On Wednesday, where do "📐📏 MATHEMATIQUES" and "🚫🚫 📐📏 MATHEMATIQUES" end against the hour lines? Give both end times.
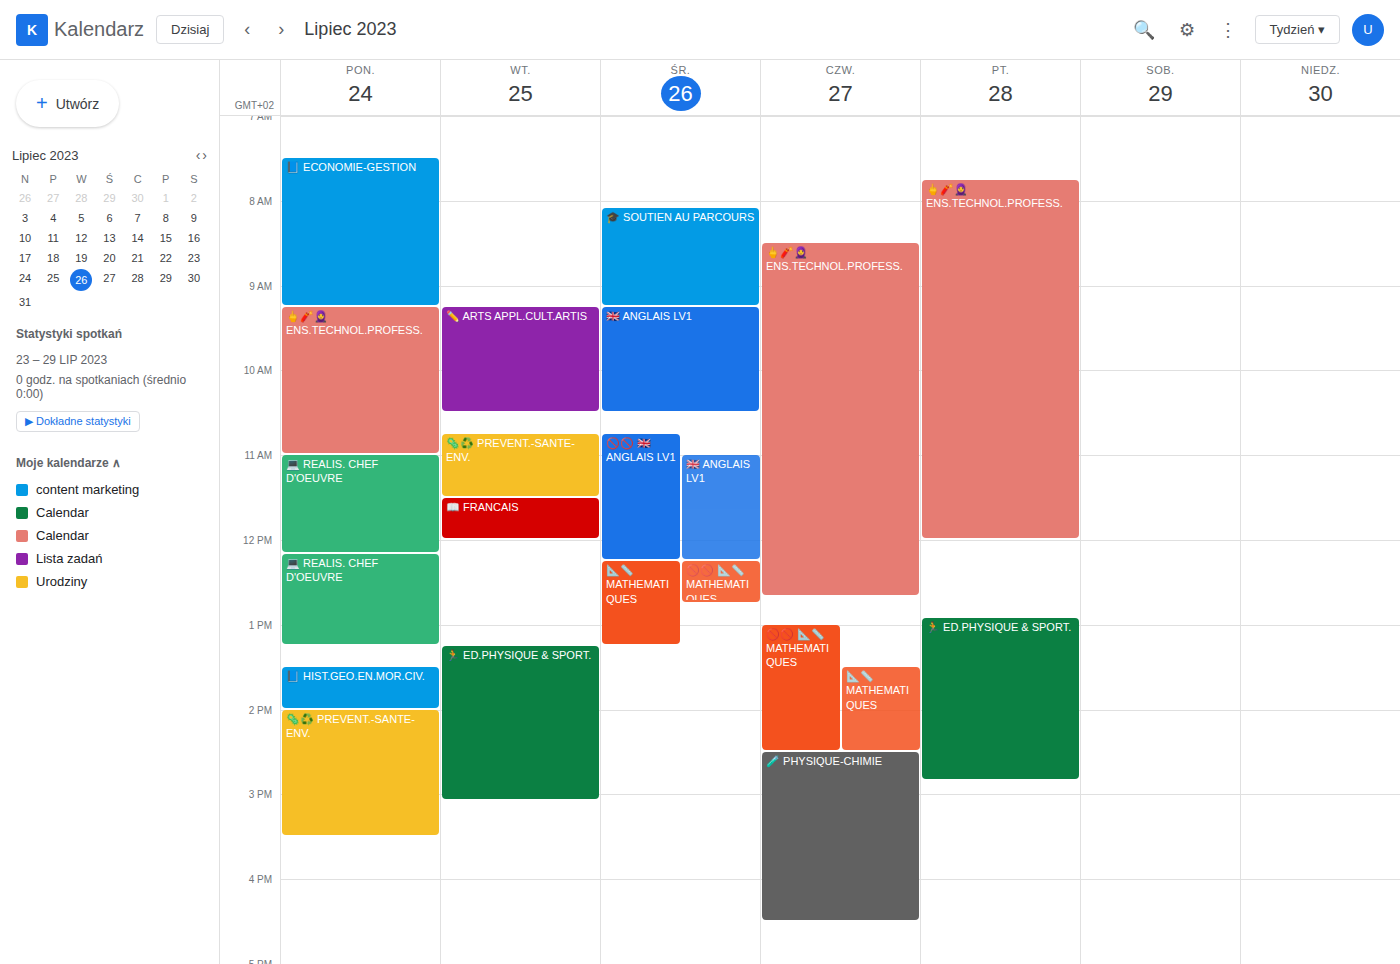
"📐📏 MATHEMATIQUES": 1:15 PM, neither: a quarter of the way from the 1 PM line to the 2 PM line. "🚫🚫 📐📏 MATHEMATIQUES": 12:45 PM, neither: three quarters of the way from the 12 PM line to the 1 PM line.